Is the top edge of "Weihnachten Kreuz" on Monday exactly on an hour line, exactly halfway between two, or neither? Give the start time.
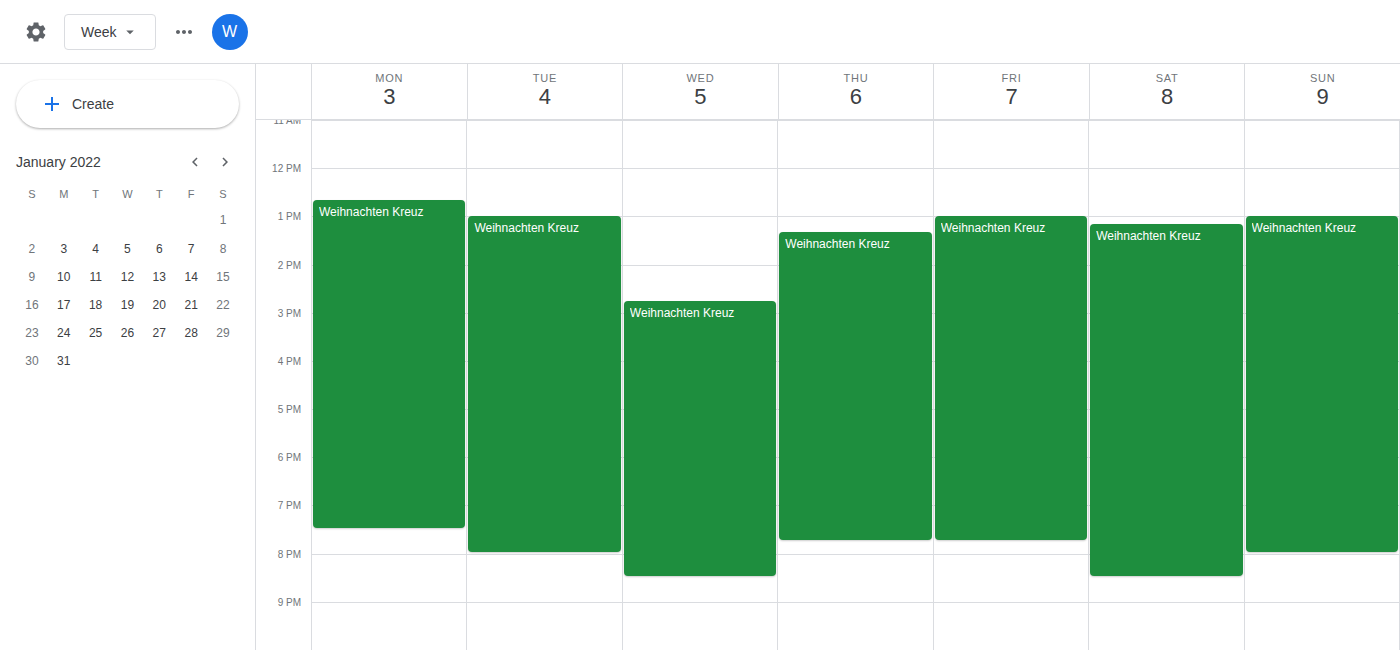
12:40 -- neither: 40 minutes below the 12:00 line and 20 minutes above the 13:00 line.